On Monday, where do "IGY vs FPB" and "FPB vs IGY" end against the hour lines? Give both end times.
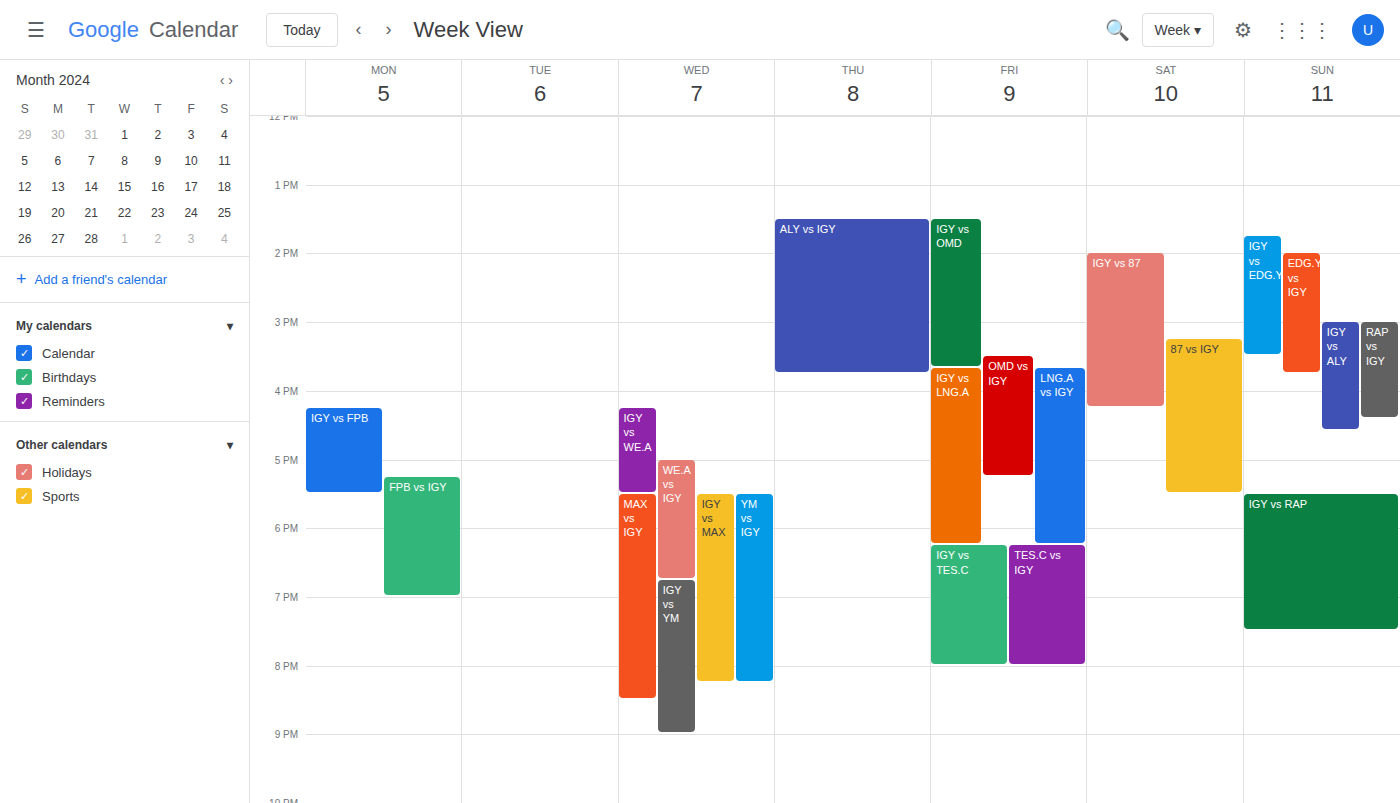
"IGY vs FPB": 5:30 PM, halfway between the 5 PM and 6 PM lines. "FPB vs IGY": 7:00 PM, exactly on the 7 PM line.